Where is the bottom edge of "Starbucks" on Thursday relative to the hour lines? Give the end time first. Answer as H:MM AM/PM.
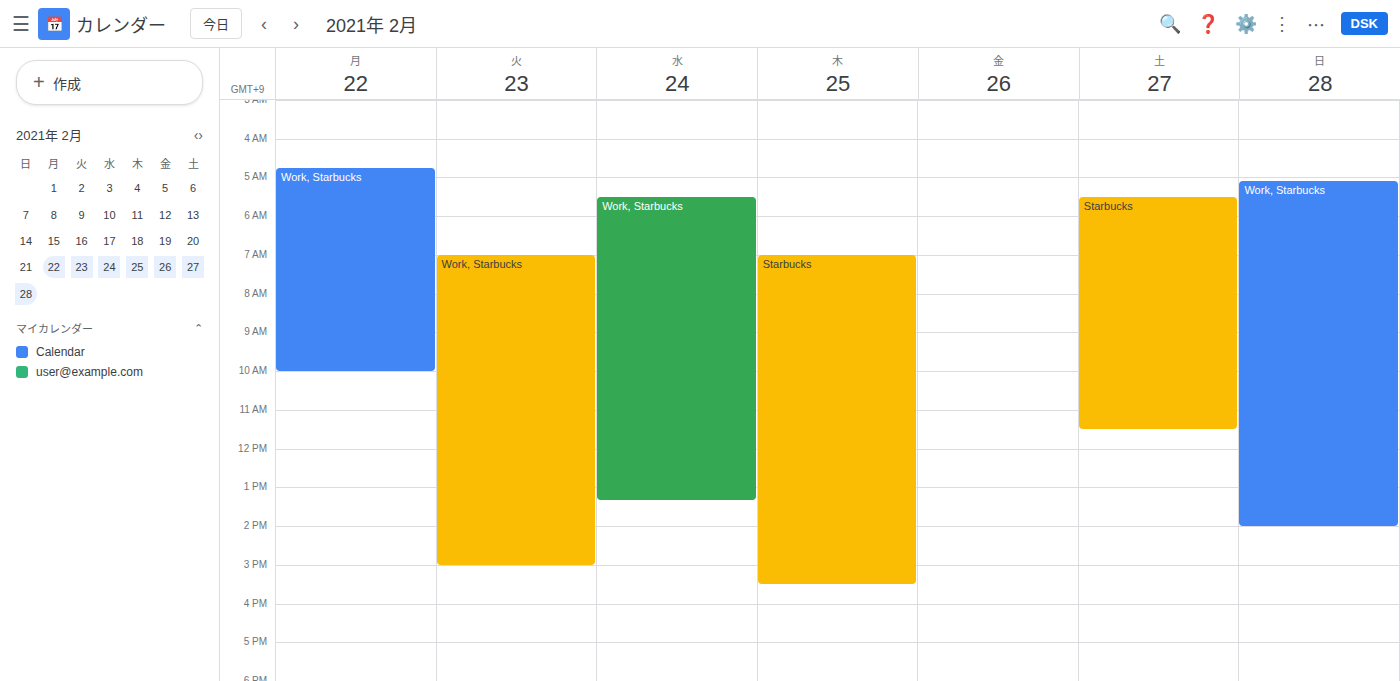
3:30 PM -- halfway between the 3 PM and 4 PM lines.